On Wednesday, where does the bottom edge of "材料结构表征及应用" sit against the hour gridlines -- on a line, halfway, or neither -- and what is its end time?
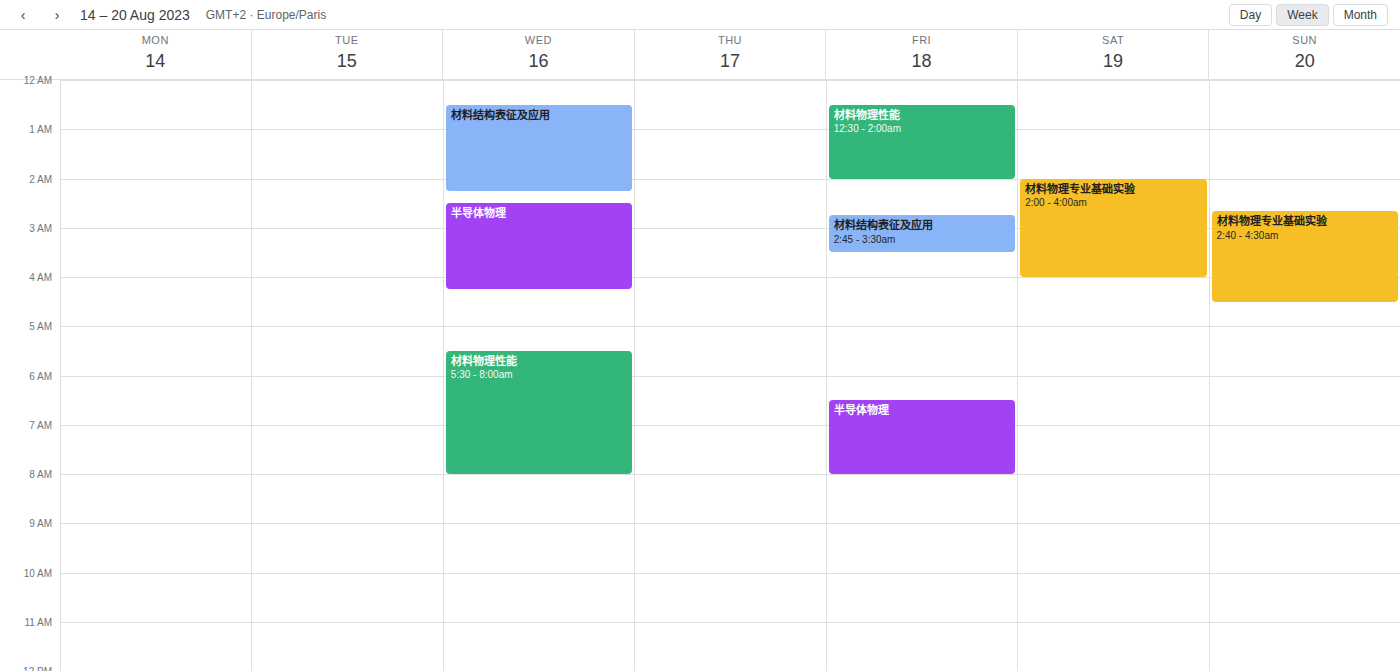
2:15 AM -- neither: a quarter of the way from the 2 AM line to the 3 AM line.